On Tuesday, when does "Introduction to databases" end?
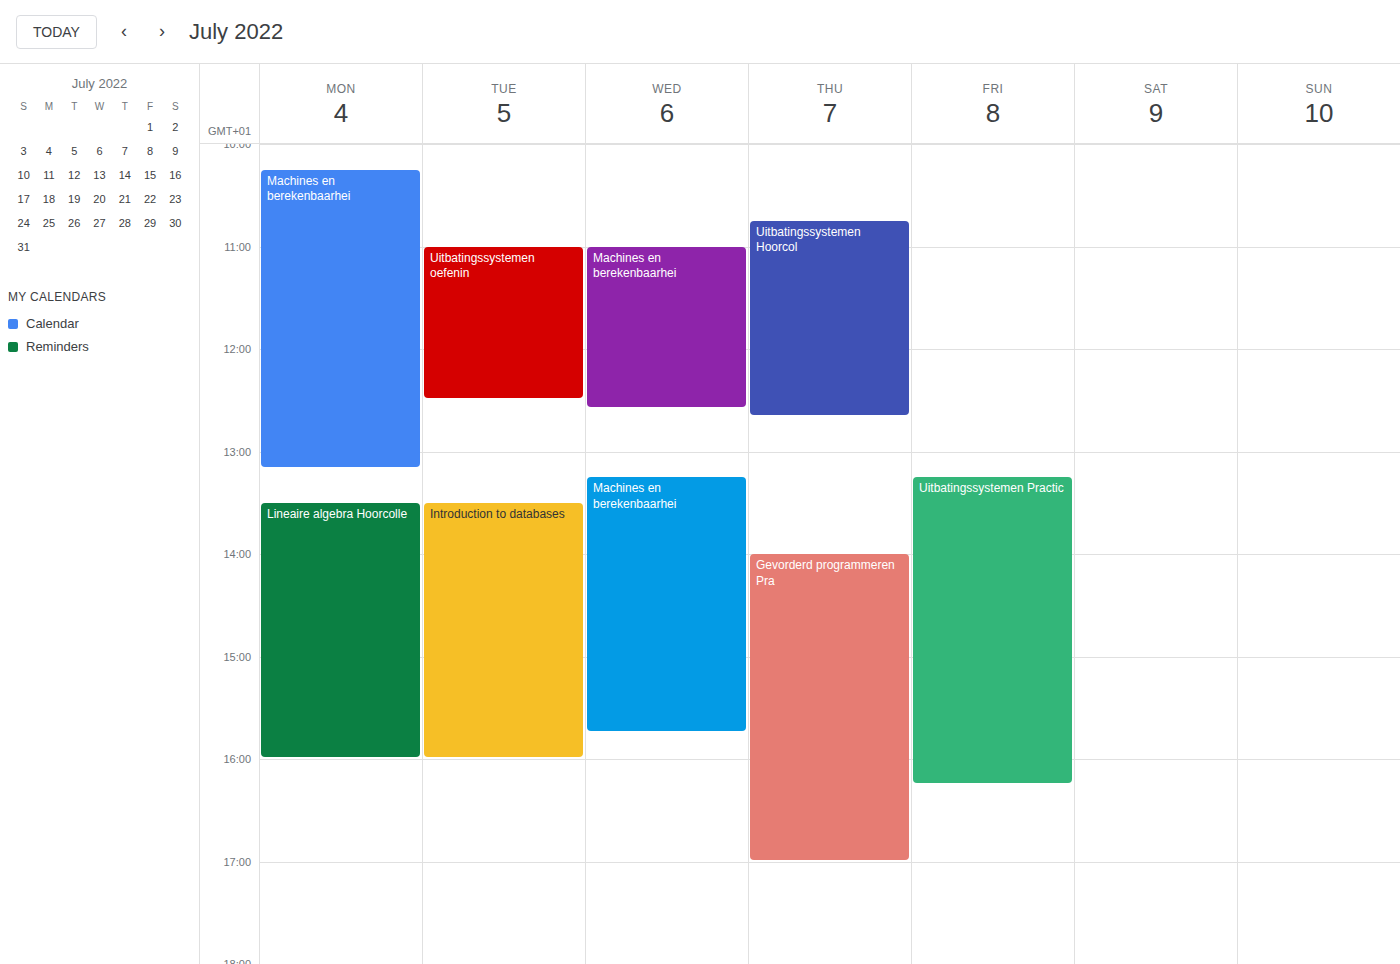
4:00 PM